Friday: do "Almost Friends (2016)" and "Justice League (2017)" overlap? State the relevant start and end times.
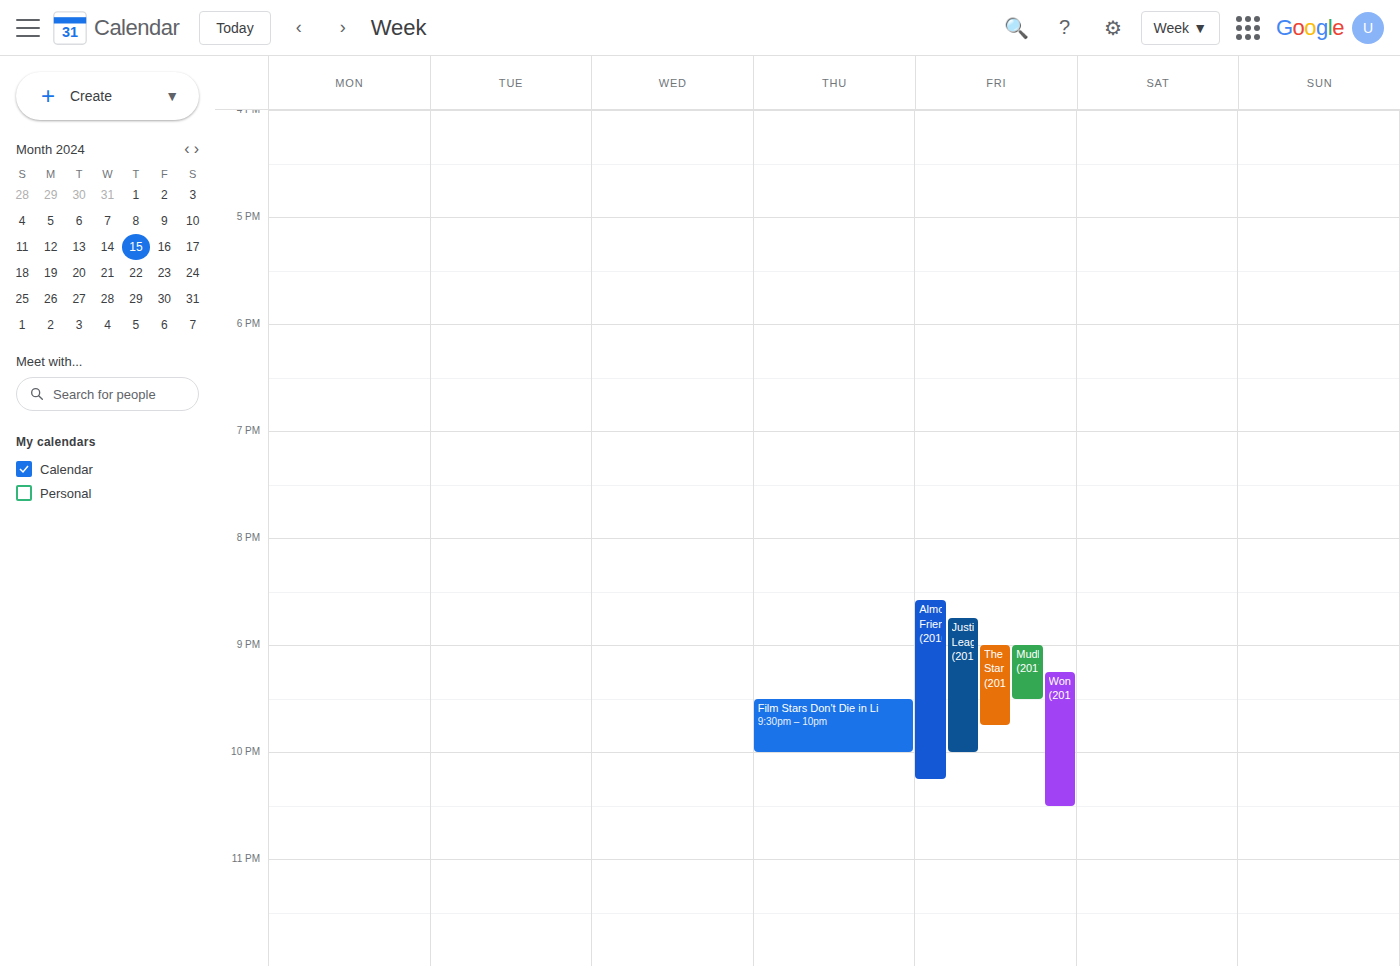
"Justice League (2017)" runs 8:45 PM to 10:00 PM, inside "Almost Friends (2016)" -- they overlap.